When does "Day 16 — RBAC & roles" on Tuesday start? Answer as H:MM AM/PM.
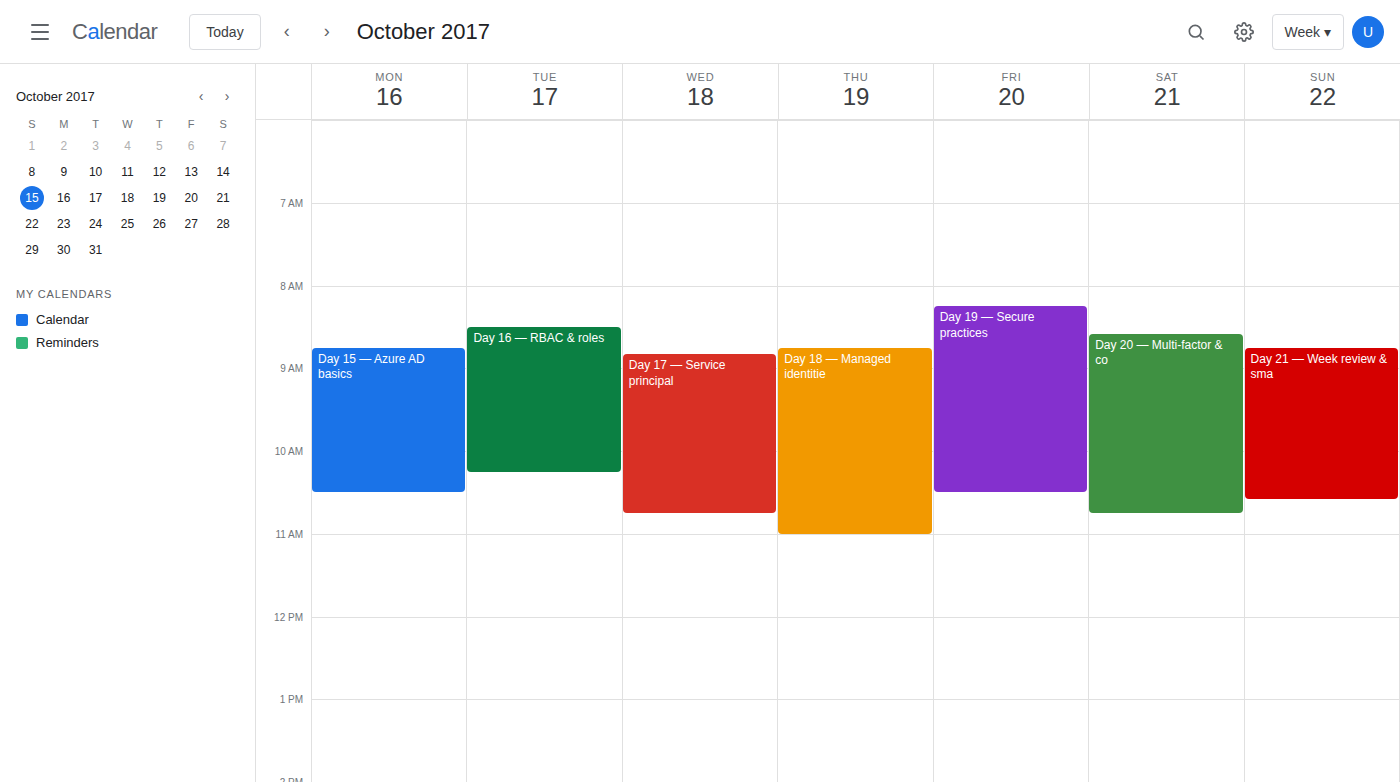
8:30 AM